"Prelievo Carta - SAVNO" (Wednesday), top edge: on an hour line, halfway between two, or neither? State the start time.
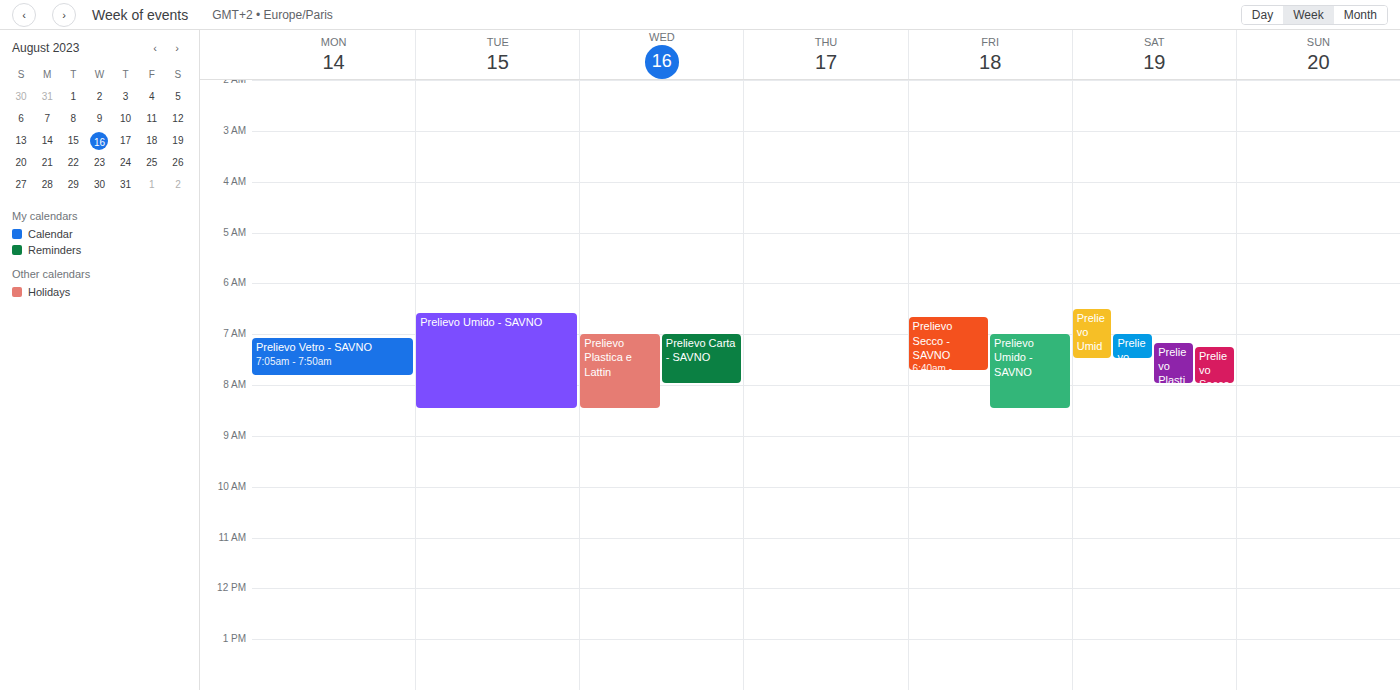
7:00 AM -- exactly on the 7 AM line.